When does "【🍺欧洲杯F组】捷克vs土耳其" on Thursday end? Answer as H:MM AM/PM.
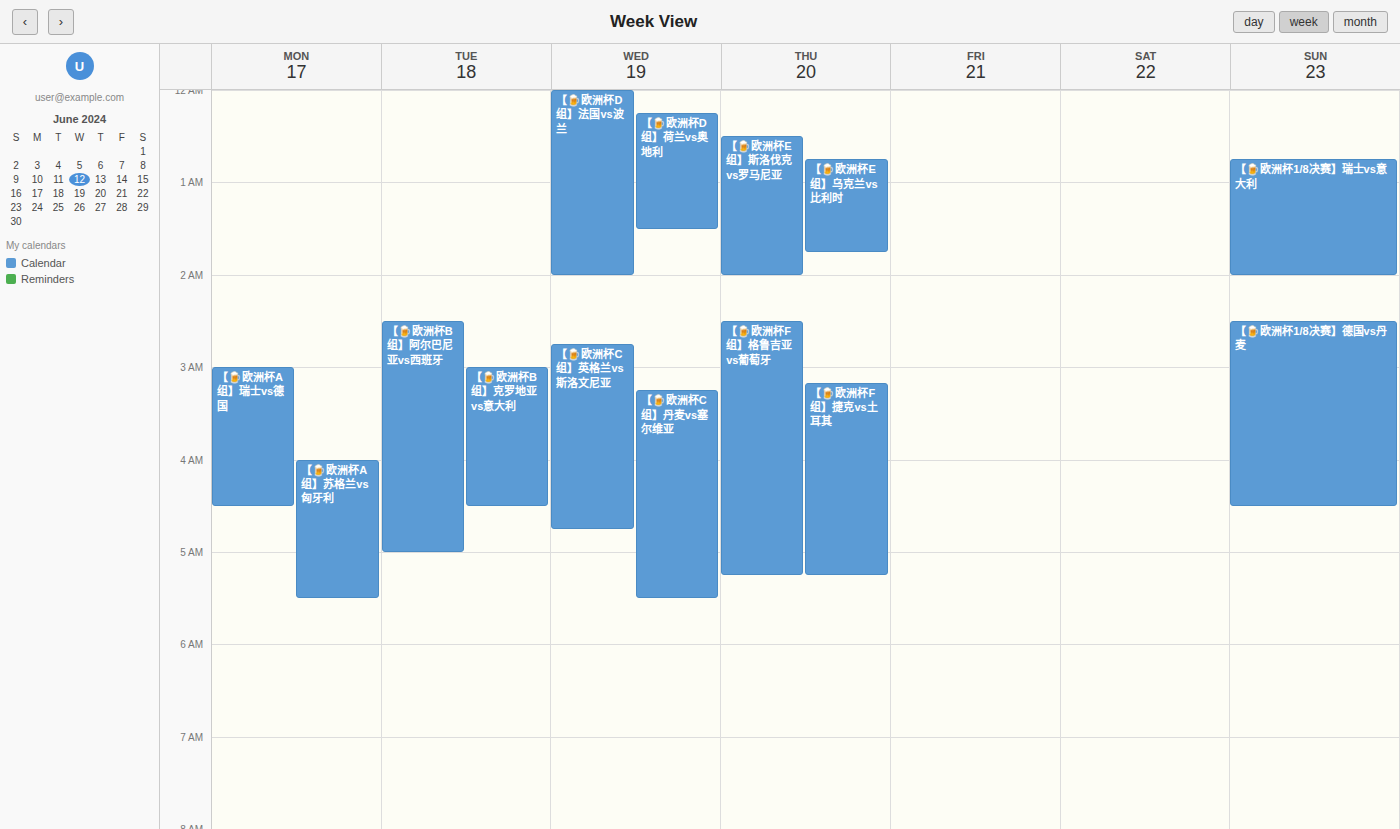
5:15 AM